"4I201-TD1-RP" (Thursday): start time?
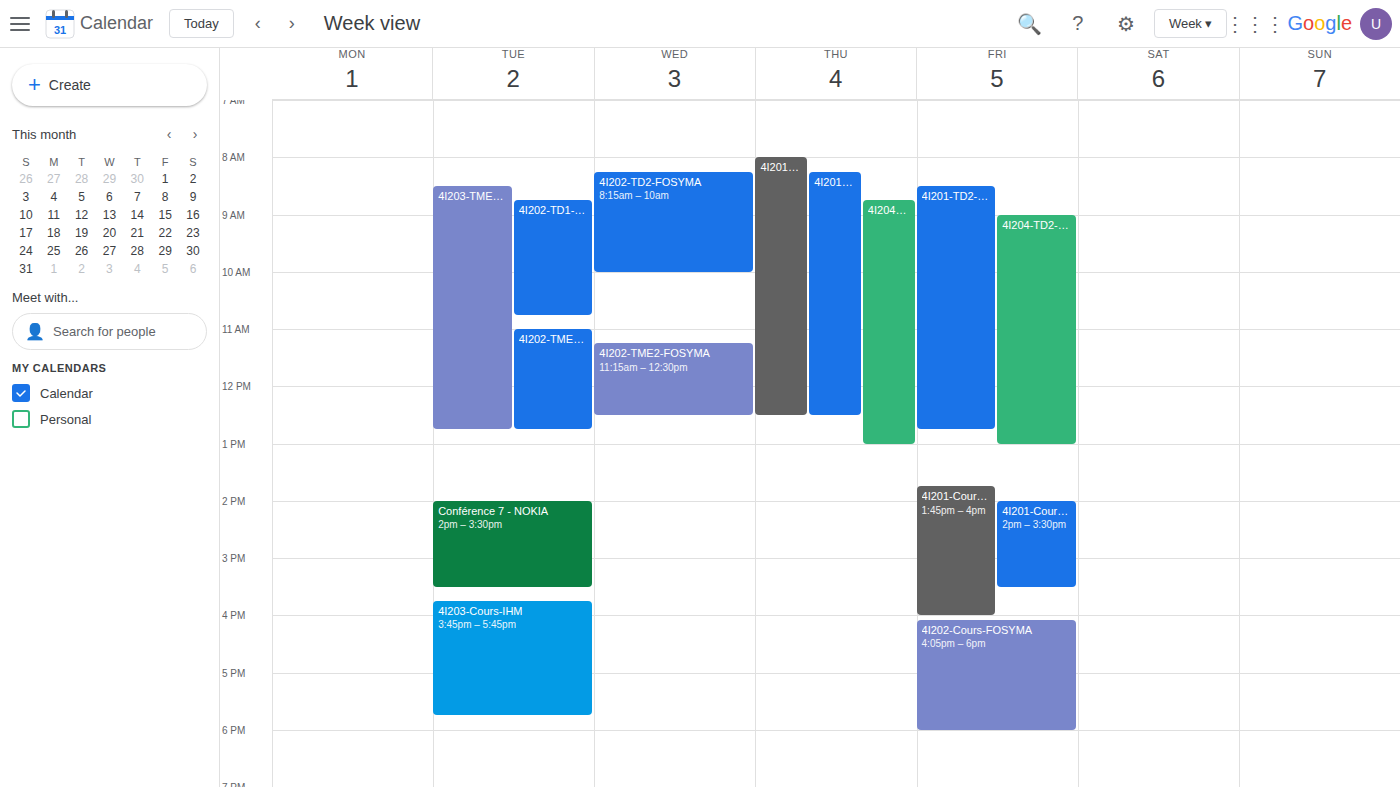
8:15 AM